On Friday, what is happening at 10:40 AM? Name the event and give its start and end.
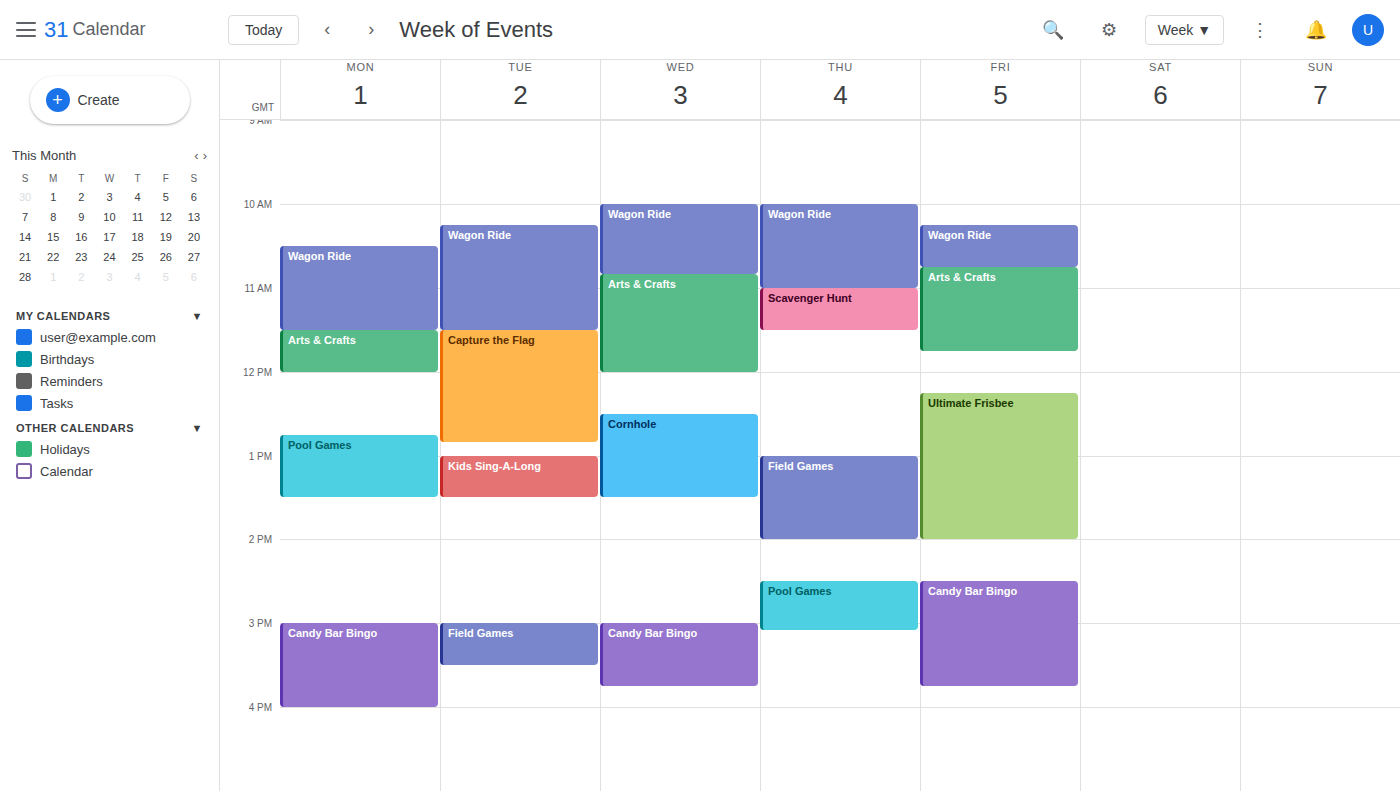
"Wagon Ride", 10:15 AM to 10:45 AM